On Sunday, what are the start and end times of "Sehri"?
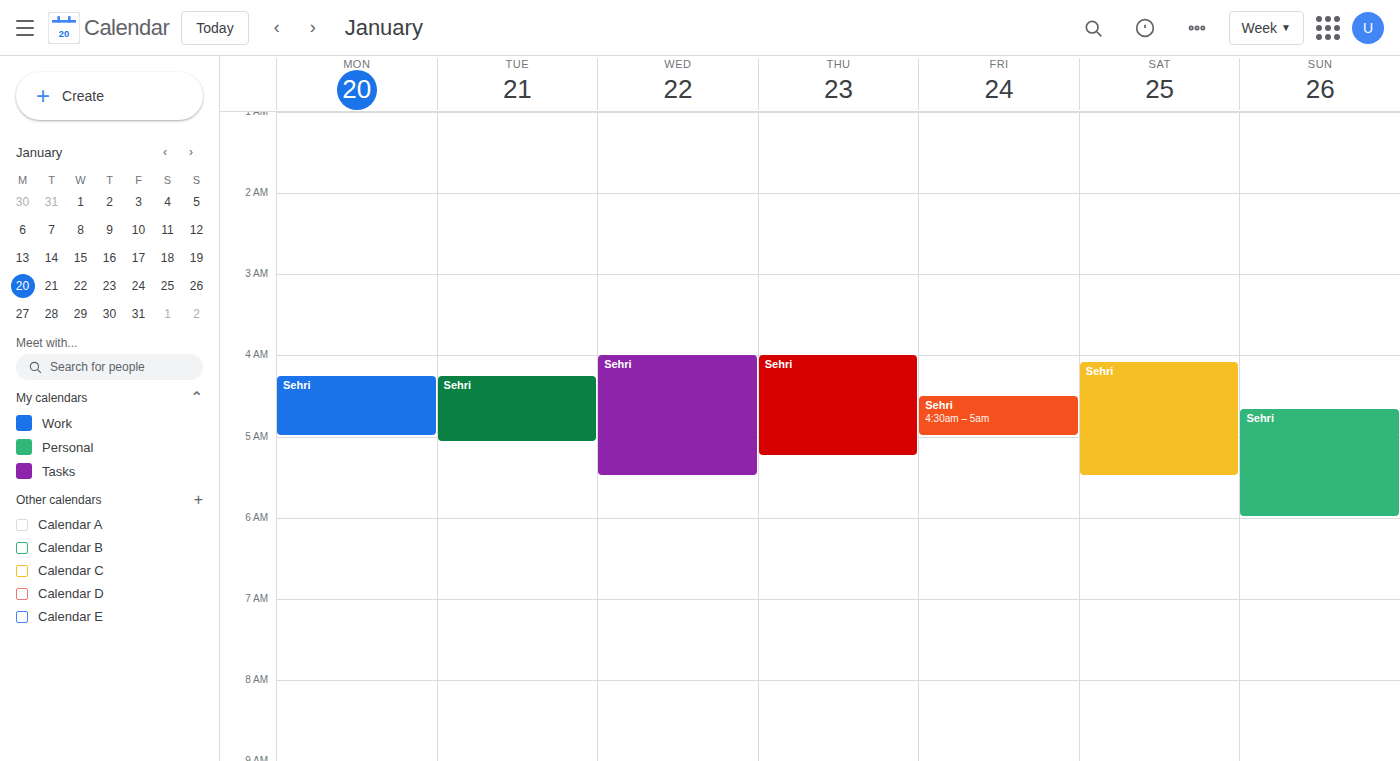
4:40 AM to 6:00 AM